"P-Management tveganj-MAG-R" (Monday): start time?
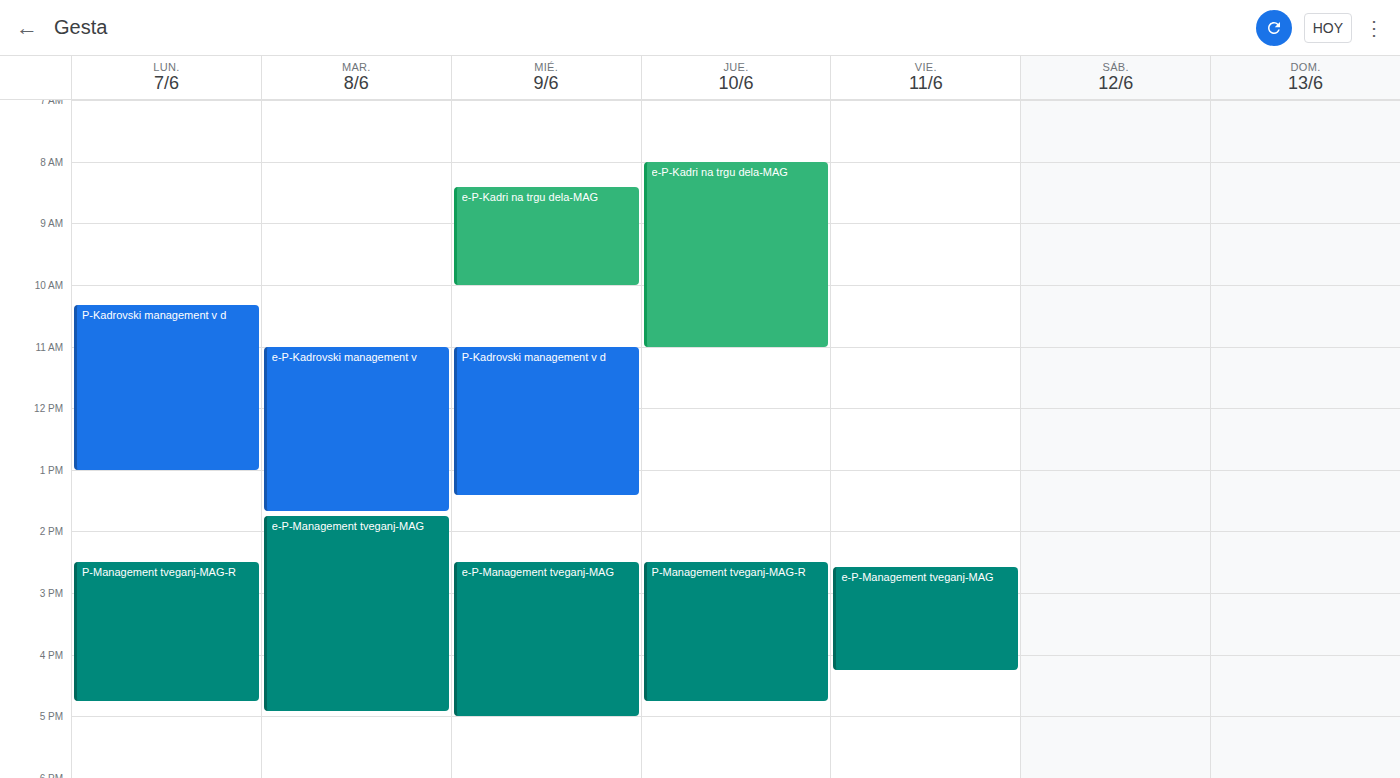
14:30